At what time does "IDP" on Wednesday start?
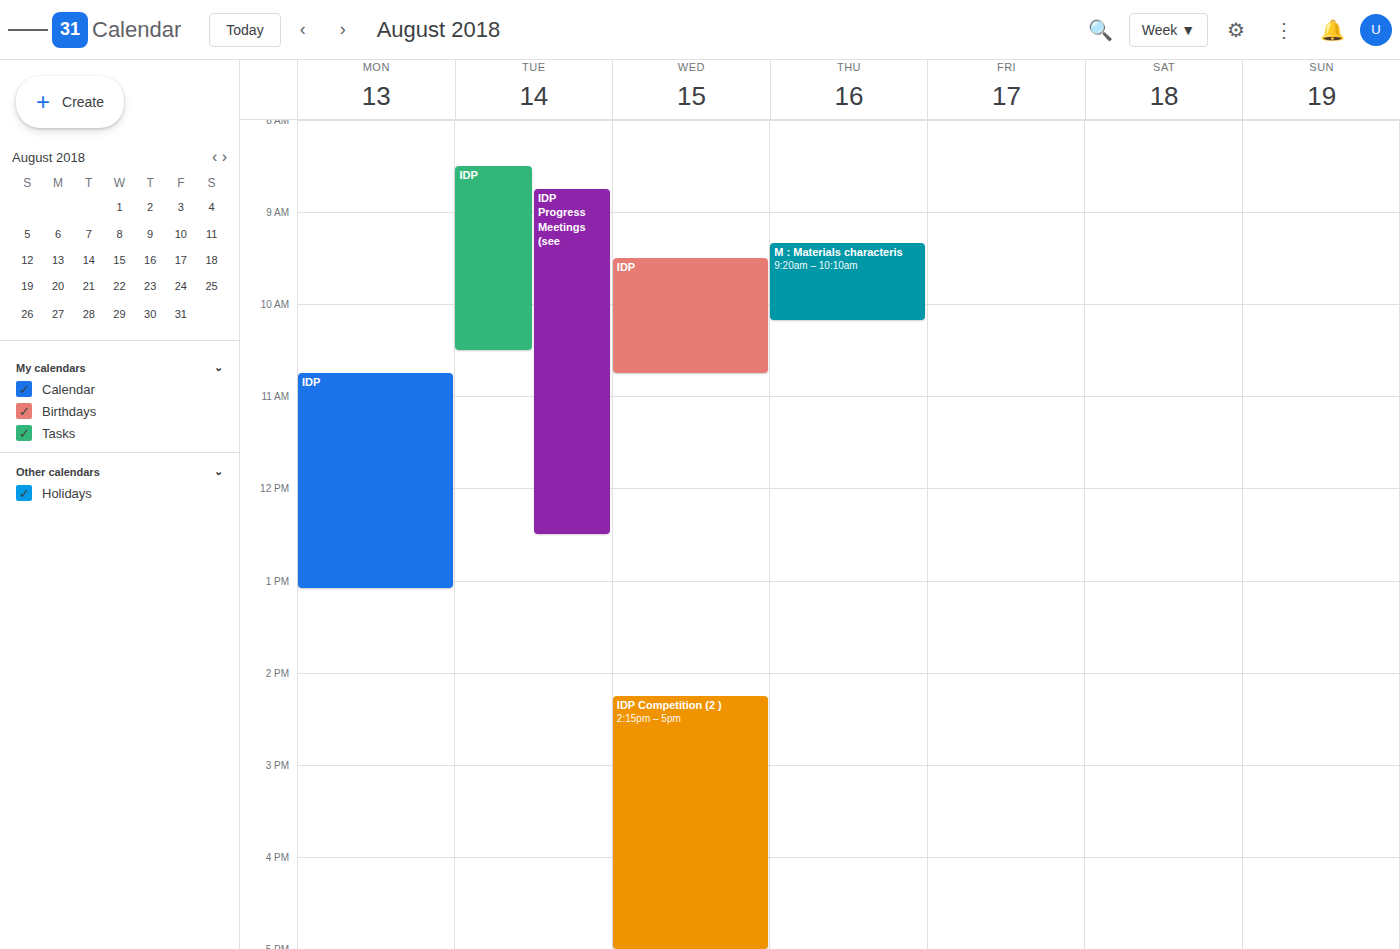
9:30 AM